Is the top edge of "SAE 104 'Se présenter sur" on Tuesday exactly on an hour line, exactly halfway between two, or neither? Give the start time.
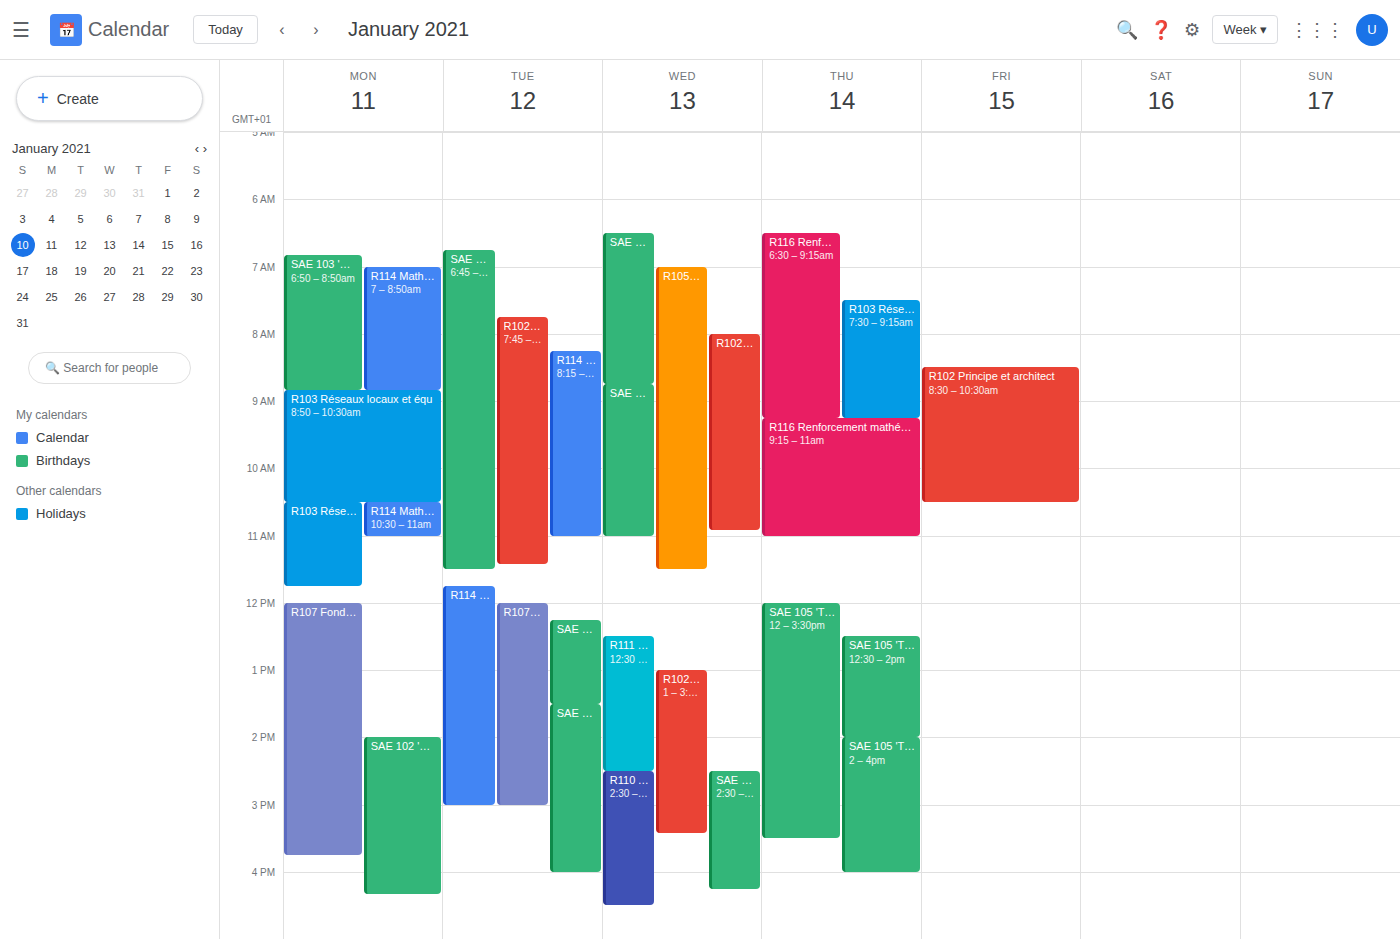
12:15 PM -- neither: a quarter of the way from the 12 PM line to the 1 PM line.